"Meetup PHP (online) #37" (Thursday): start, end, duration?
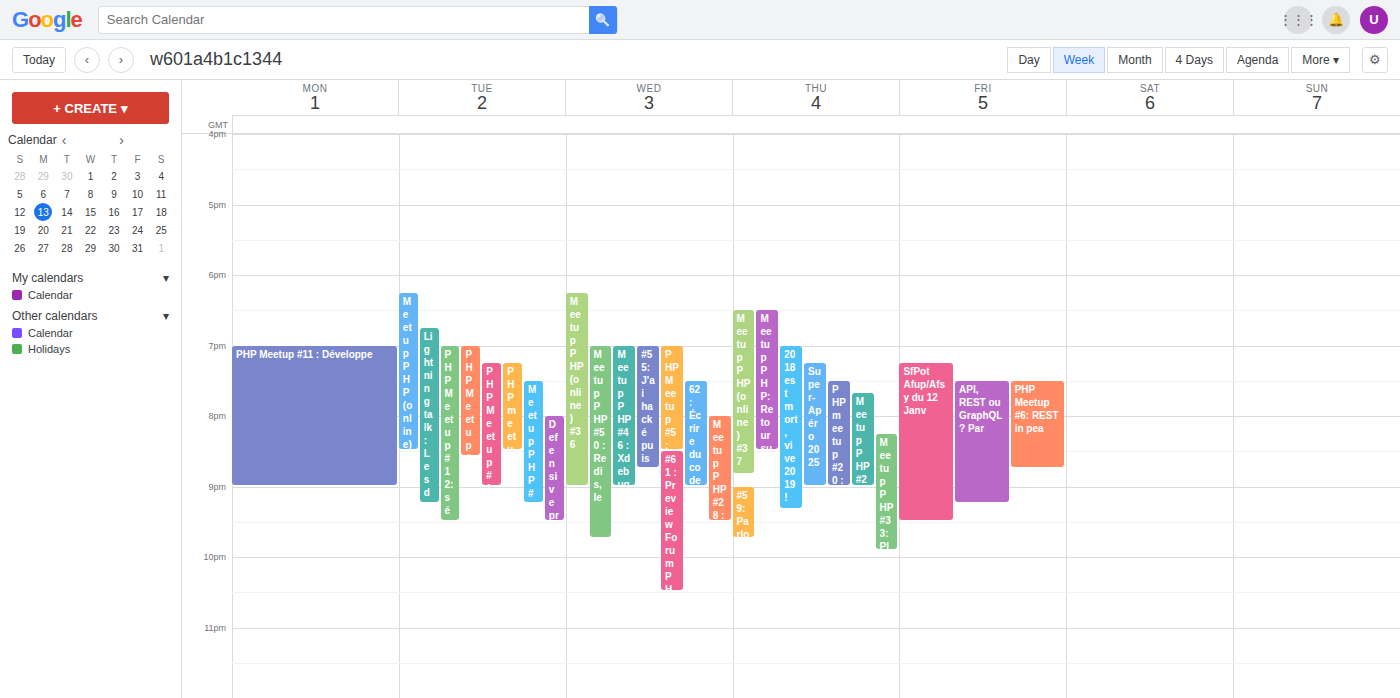
6:30 PM to 8:50 PM, 2 hours 20 minutes